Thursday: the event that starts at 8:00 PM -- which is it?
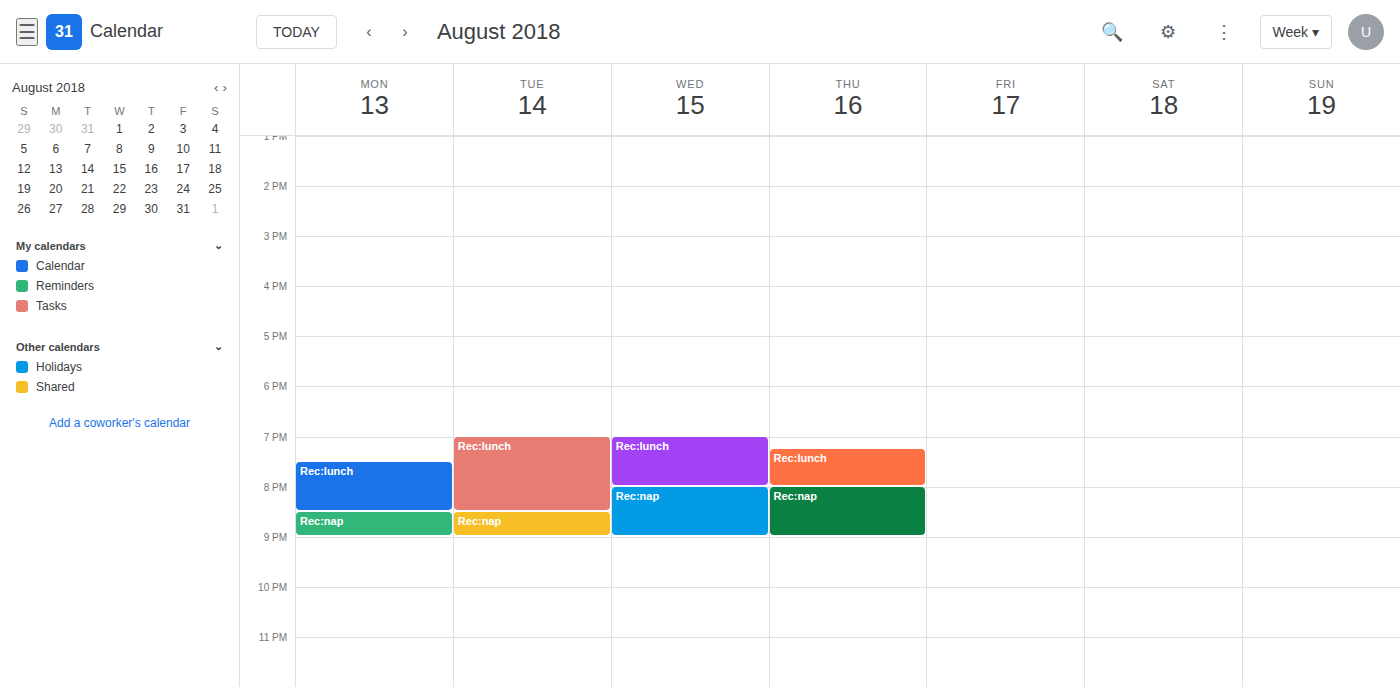
"Rec:nap"